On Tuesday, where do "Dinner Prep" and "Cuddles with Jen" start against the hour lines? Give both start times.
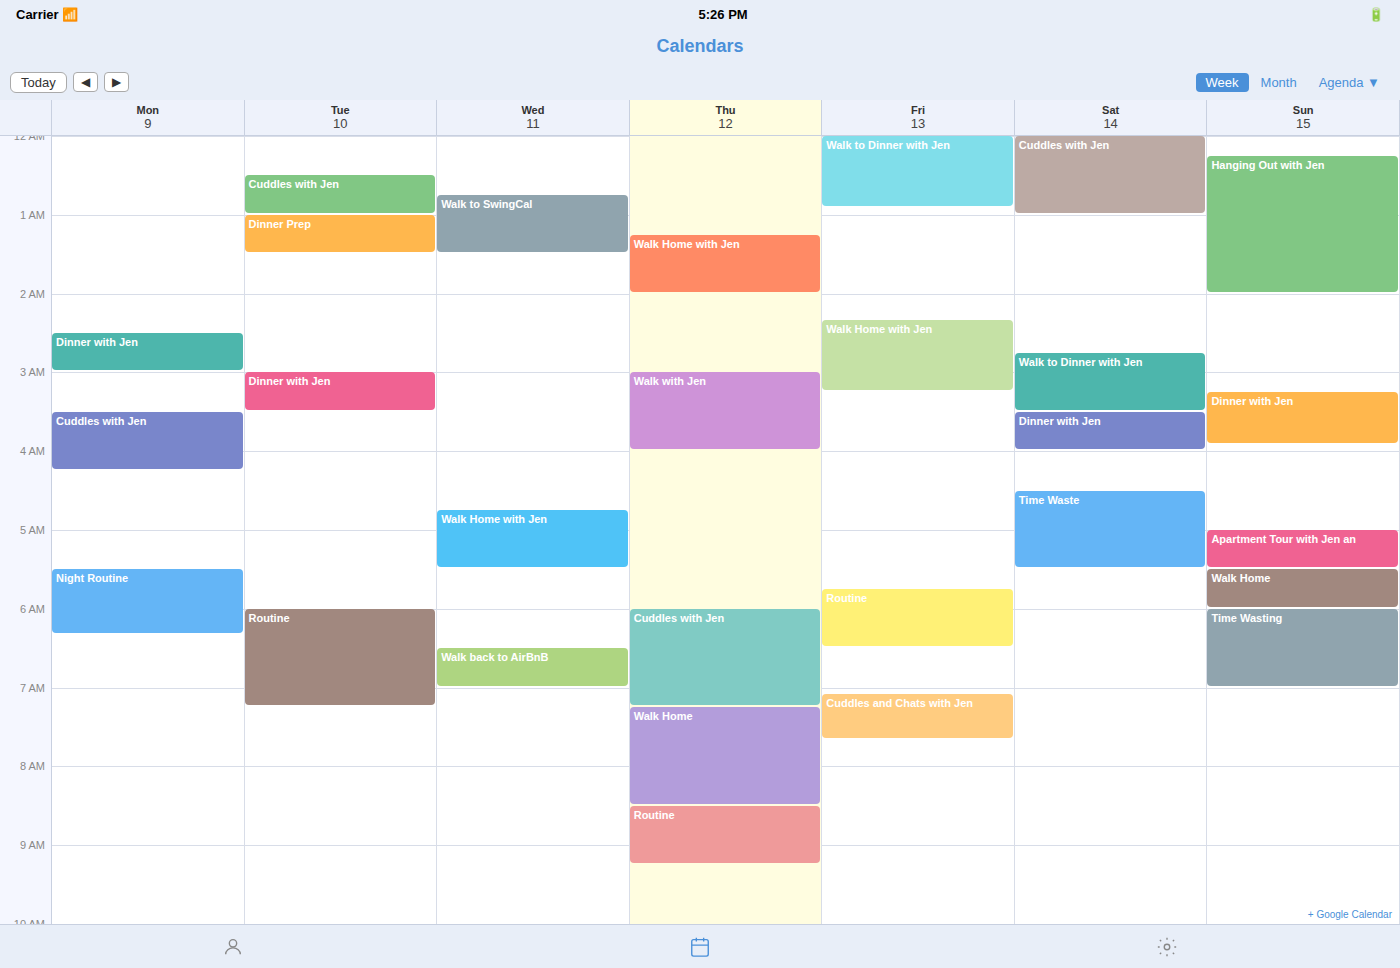
"Dinner Prep": 1:00 AM, exactly on the 1 AM line. "Cuddles with Jen": 12:30 AM, halfway between the 12 AM and 1 AM lines.